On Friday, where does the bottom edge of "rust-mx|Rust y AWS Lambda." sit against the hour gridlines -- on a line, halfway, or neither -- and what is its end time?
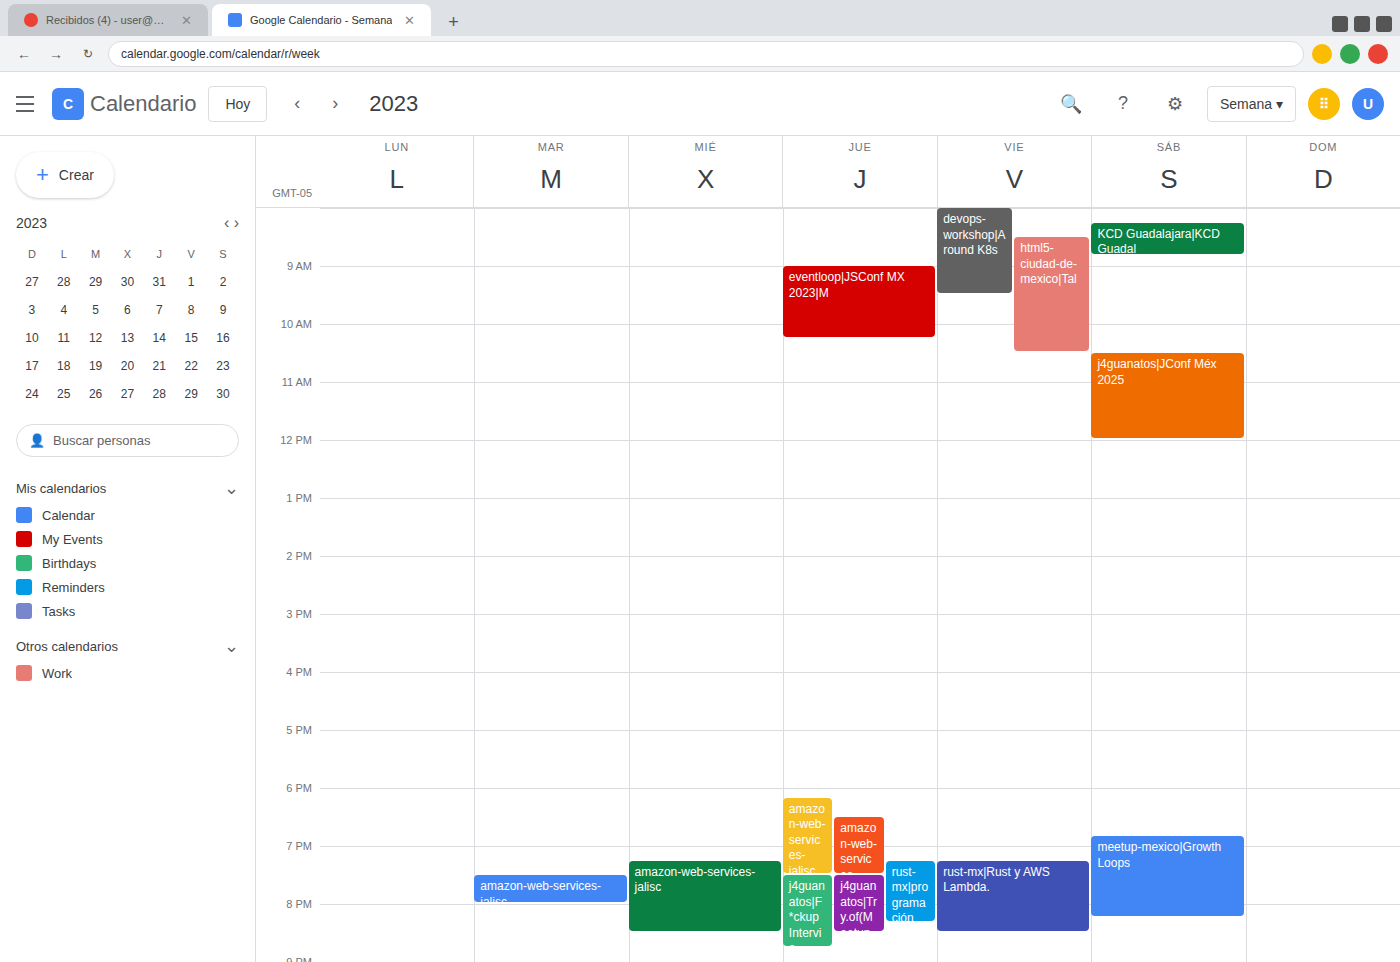
8:30 PM -- halfway between the 8 PM and 9 PM lines.